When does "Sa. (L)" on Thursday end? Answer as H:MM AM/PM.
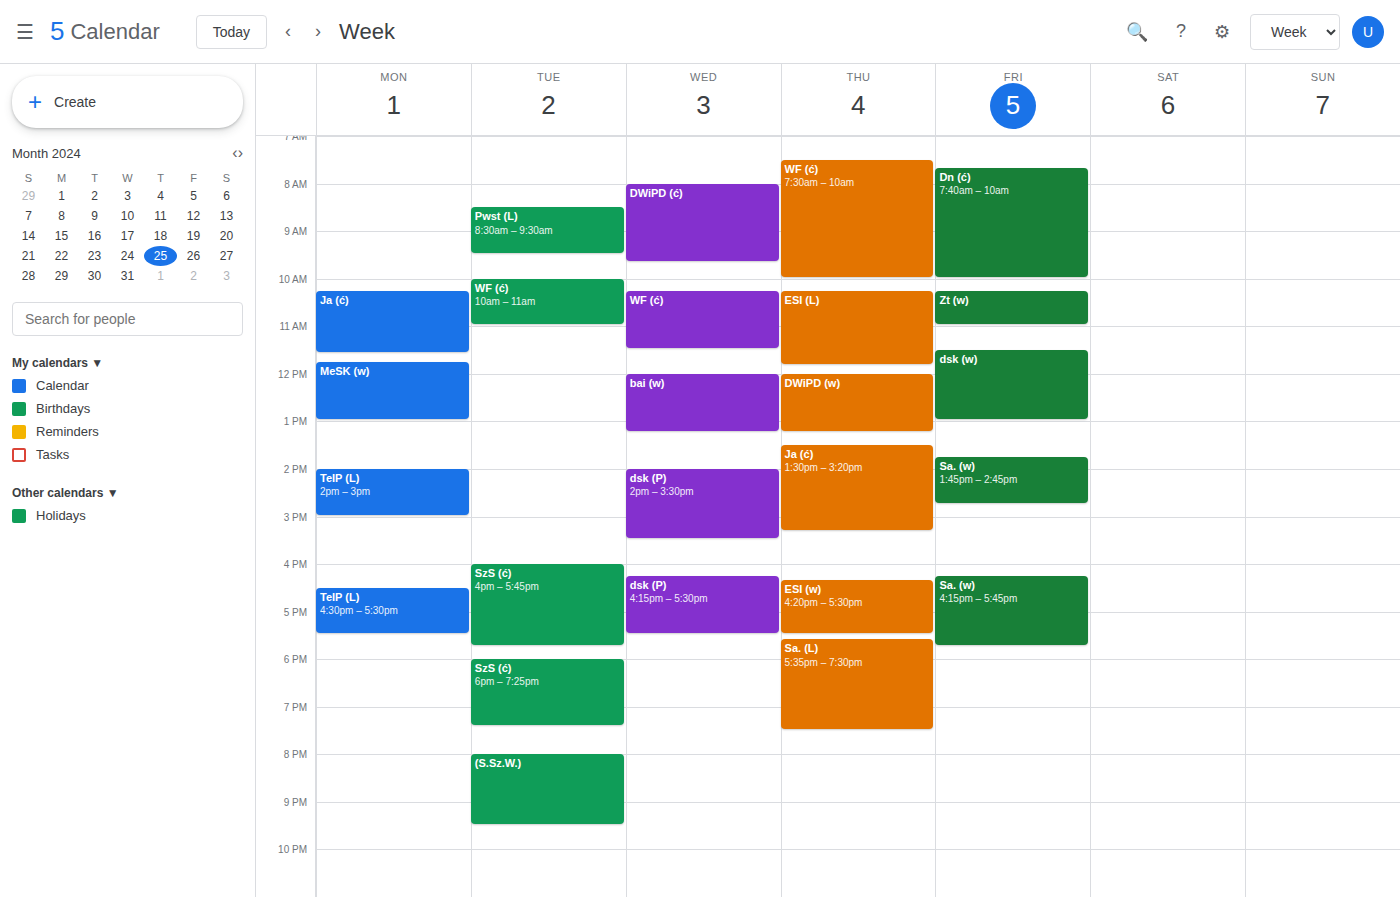
7:30 PM